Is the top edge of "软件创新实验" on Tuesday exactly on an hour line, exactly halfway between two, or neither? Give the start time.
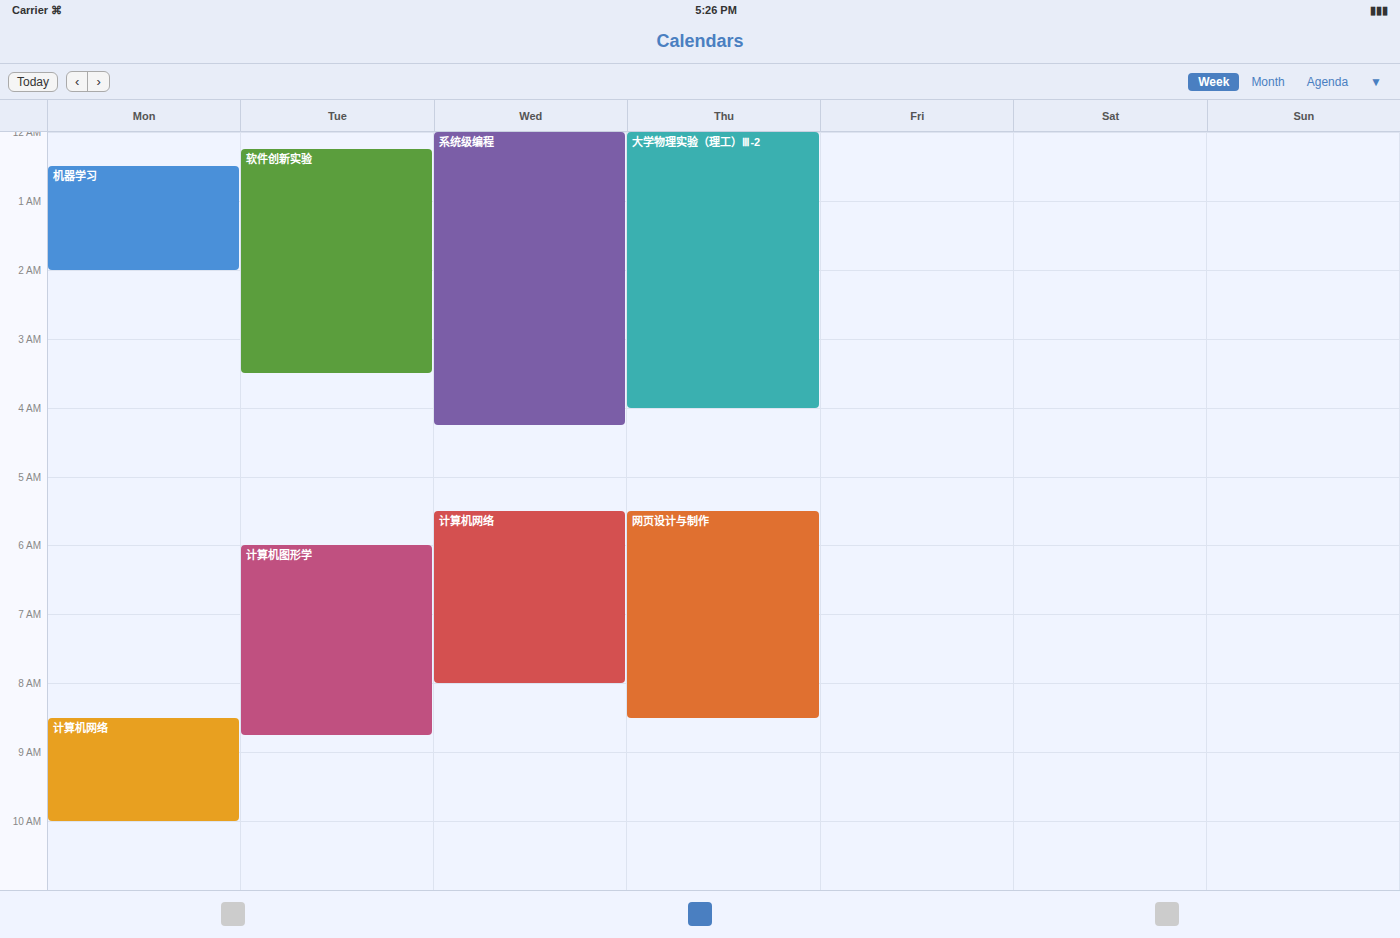
12:15 AM -- neither: a quarter of the way from the 12 AM line to the 1 AM line.